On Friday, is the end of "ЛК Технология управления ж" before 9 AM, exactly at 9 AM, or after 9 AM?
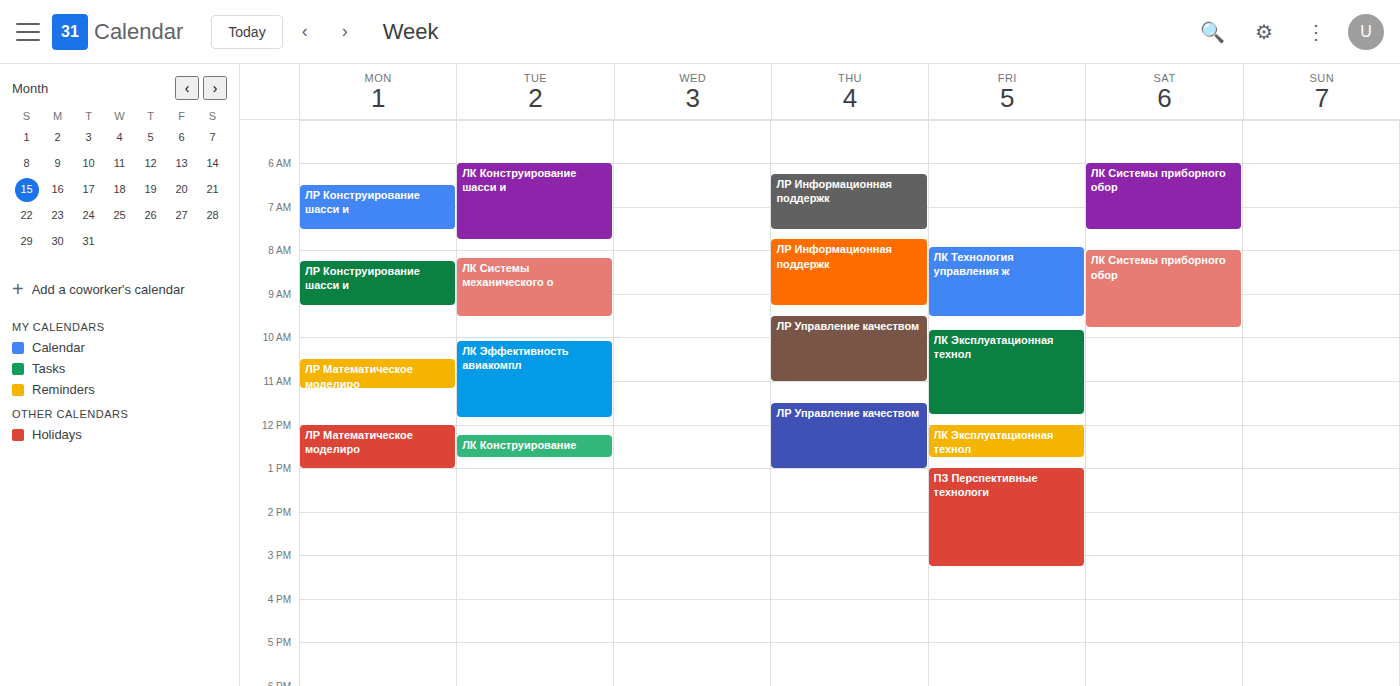
9:30 AM -- after 9 AM, 30 minutes below the 9 AM line.